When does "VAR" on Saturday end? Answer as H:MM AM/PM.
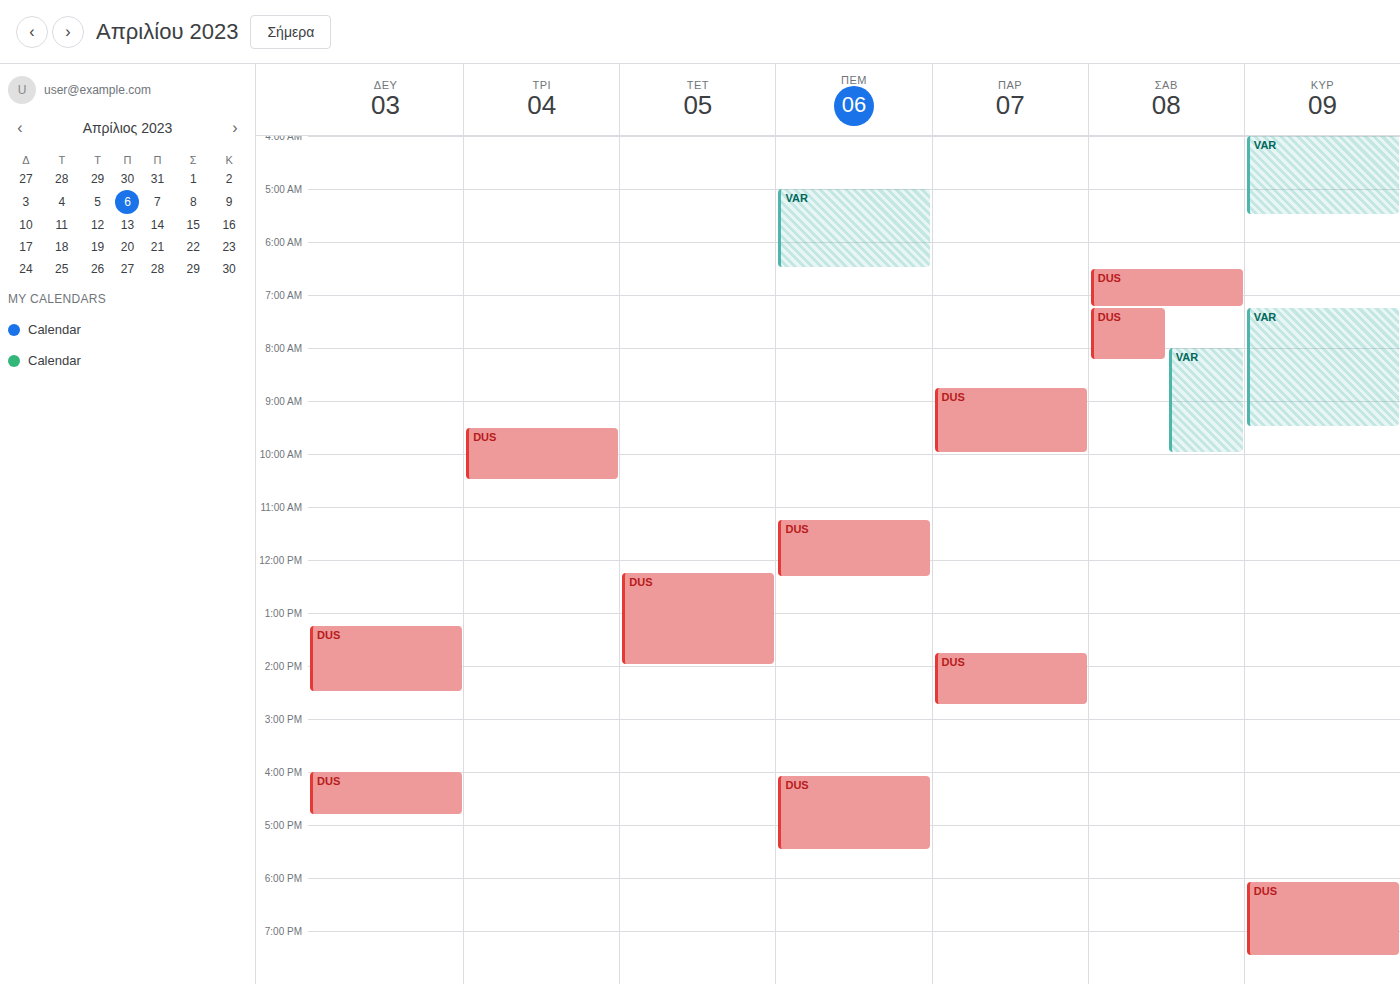
10:00 AM